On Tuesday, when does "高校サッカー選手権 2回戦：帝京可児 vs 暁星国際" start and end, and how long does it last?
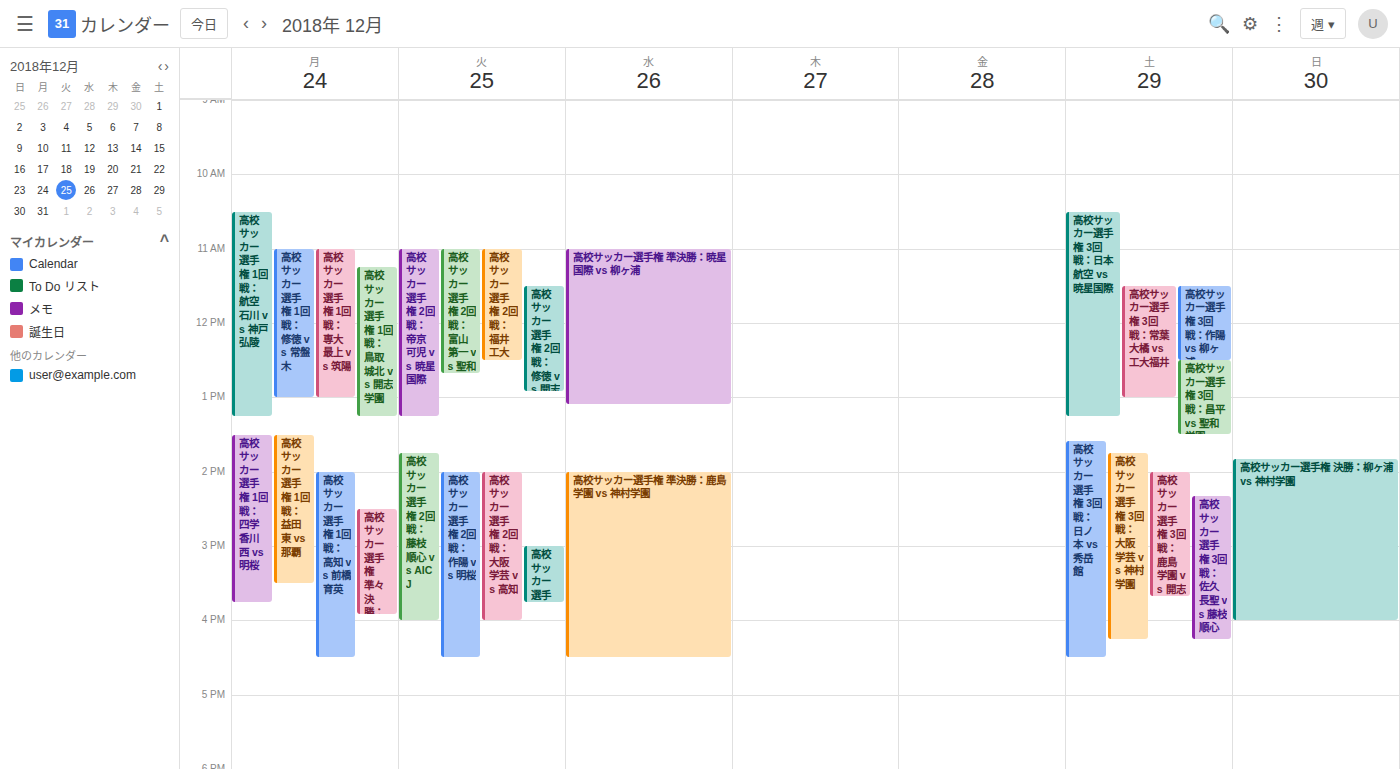
11:00 AM to 1:15 PM, 2 hours 15 minutes